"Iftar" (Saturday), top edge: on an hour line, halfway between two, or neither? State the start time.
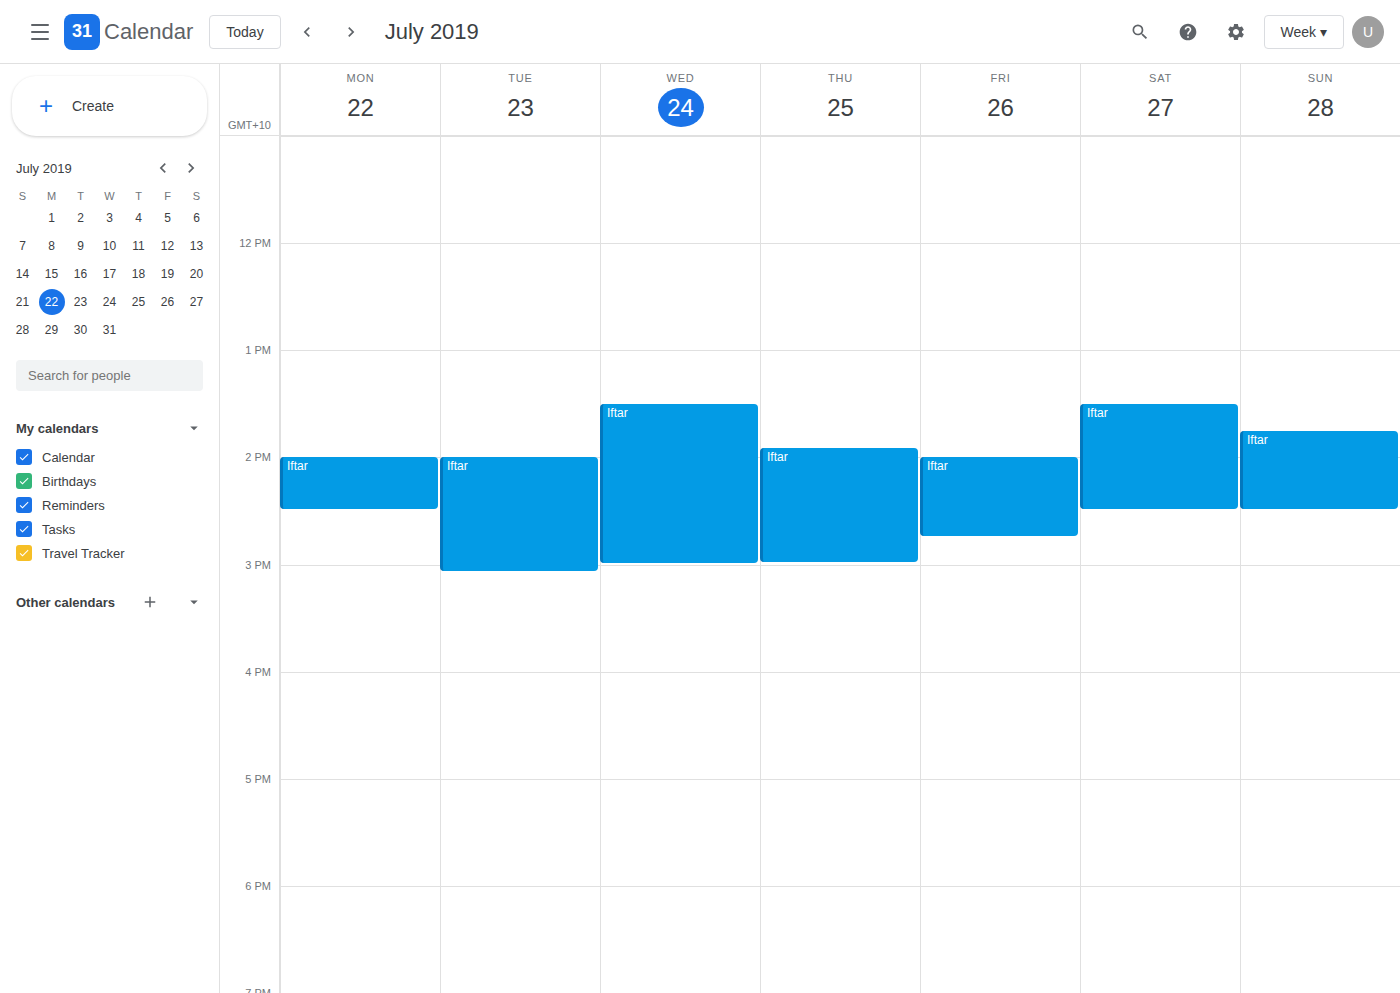
1:30 PM -- halfway between the 1 PM and 2 PM lines.